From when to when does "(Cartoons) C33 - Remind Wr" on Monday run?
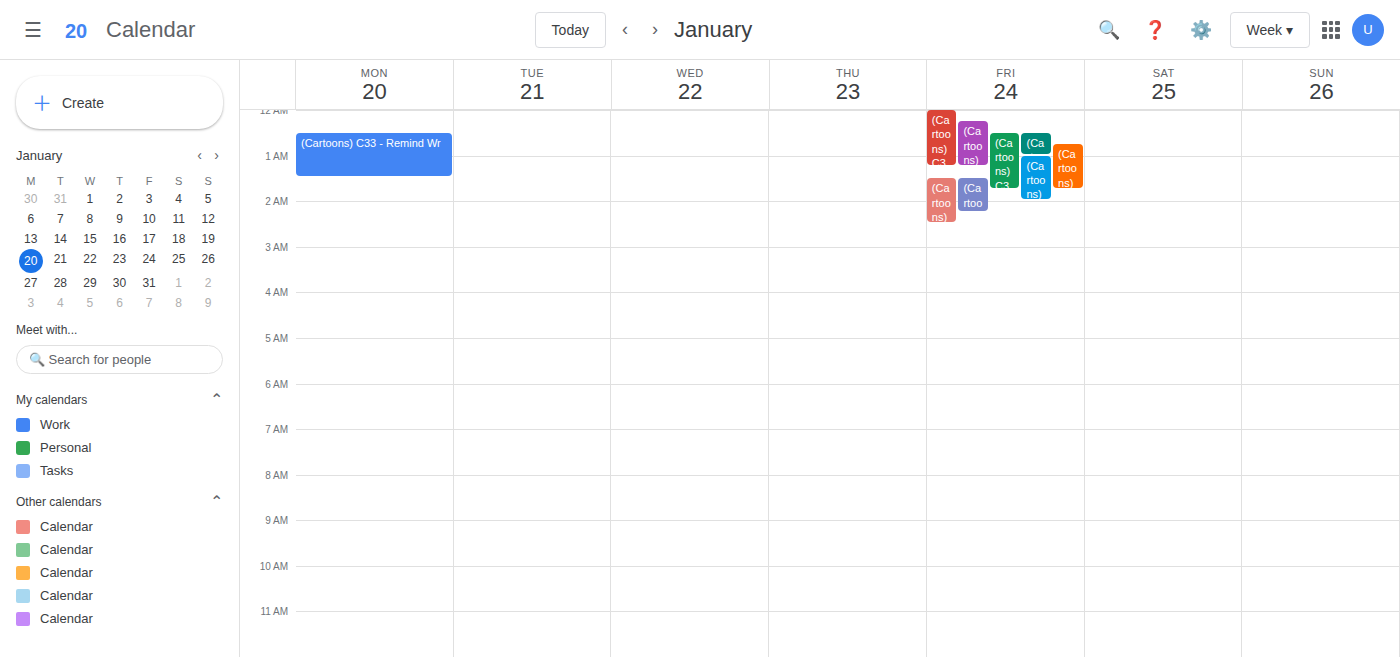
00:30 to 01:30